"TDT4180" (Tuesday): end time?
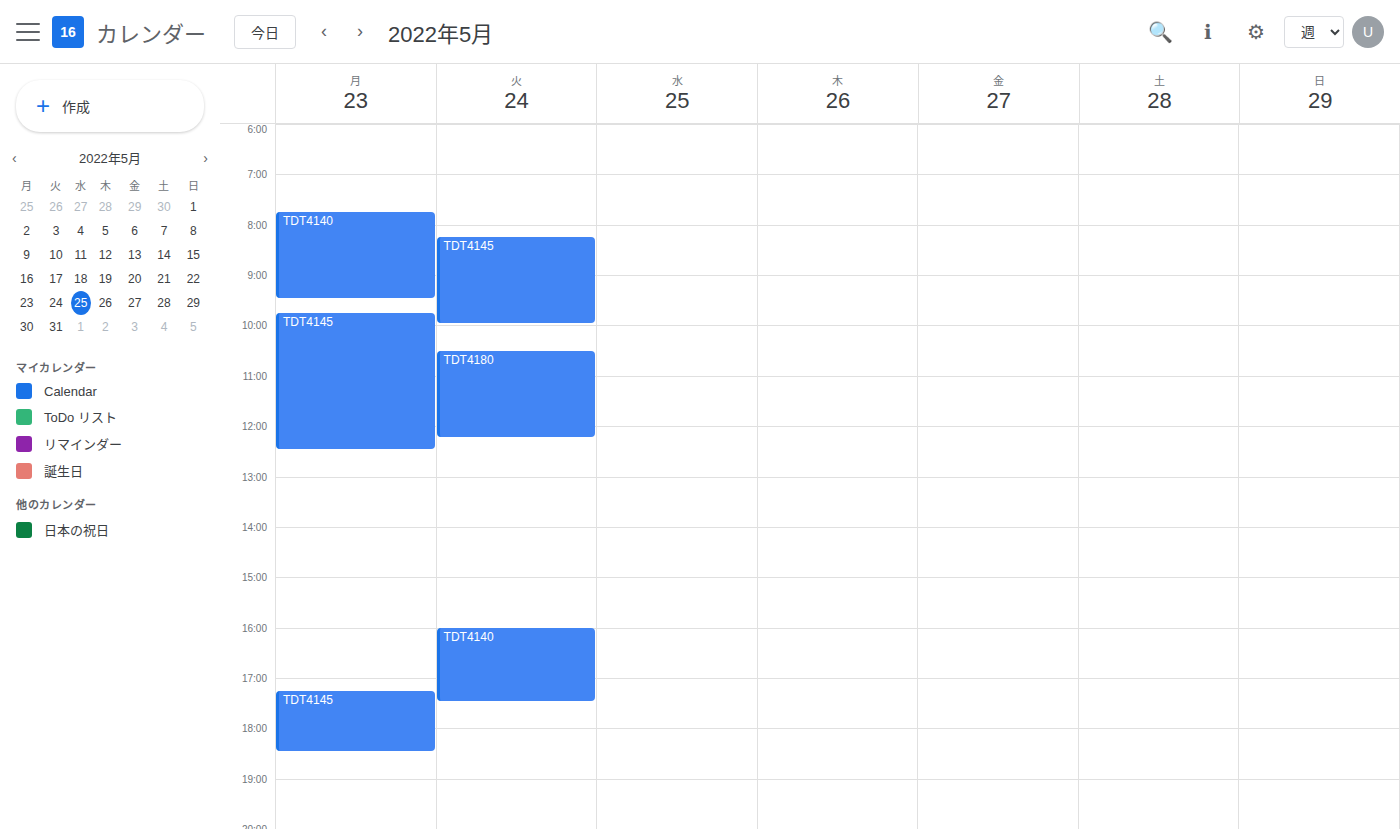
12:15 PM